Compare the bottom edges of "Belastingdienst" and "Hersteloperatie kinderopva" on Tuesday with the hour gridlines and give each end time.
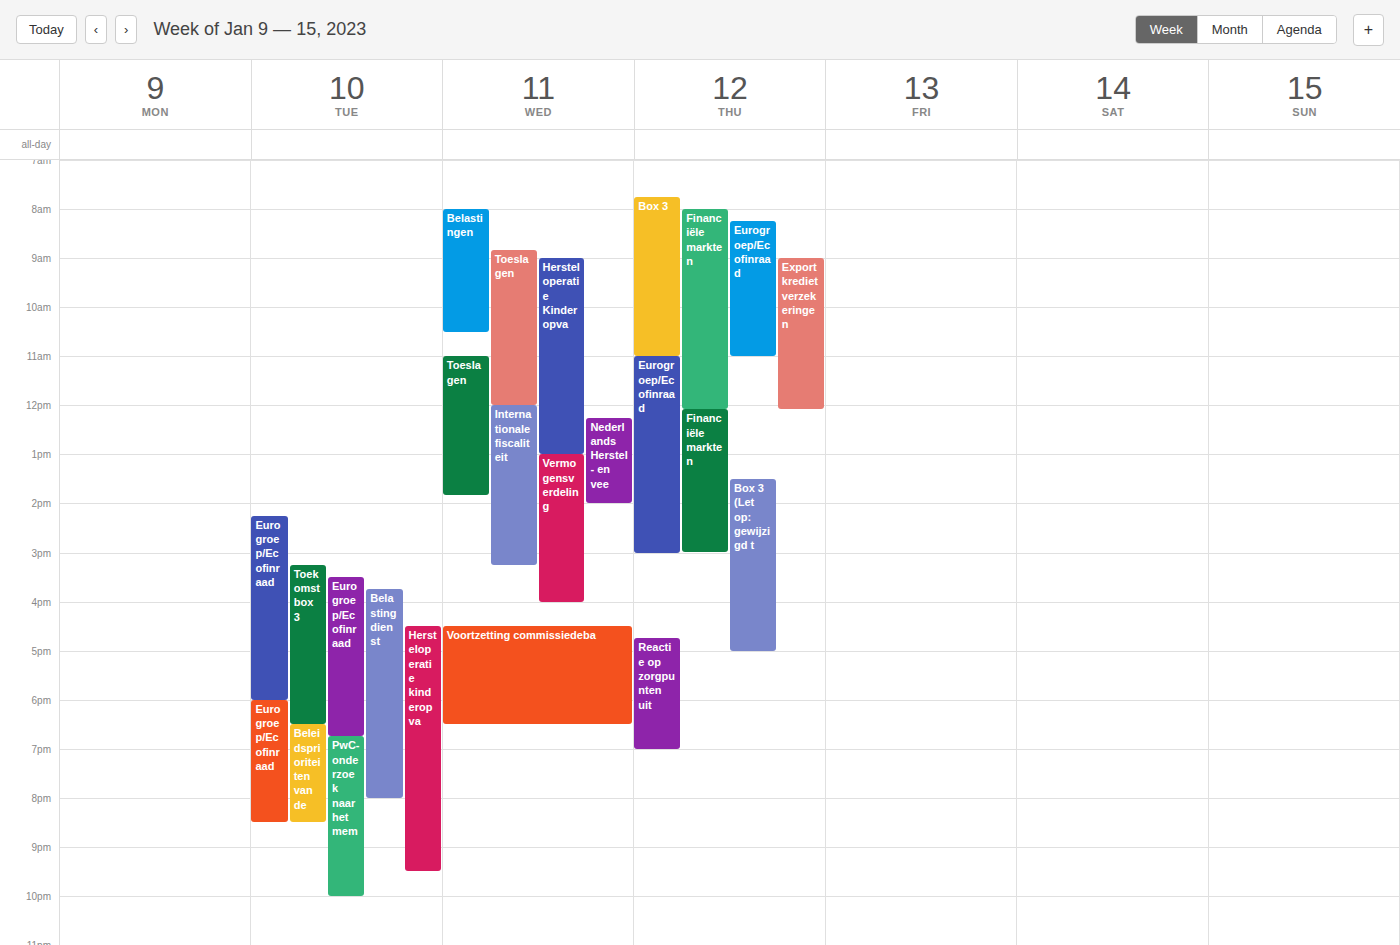
"Belastingdienst": 20:00, exactly on the 20:00 line. "Hersteloperatie kinderopva": 21:30, halfway between the 21:00 and 22:00 lines.